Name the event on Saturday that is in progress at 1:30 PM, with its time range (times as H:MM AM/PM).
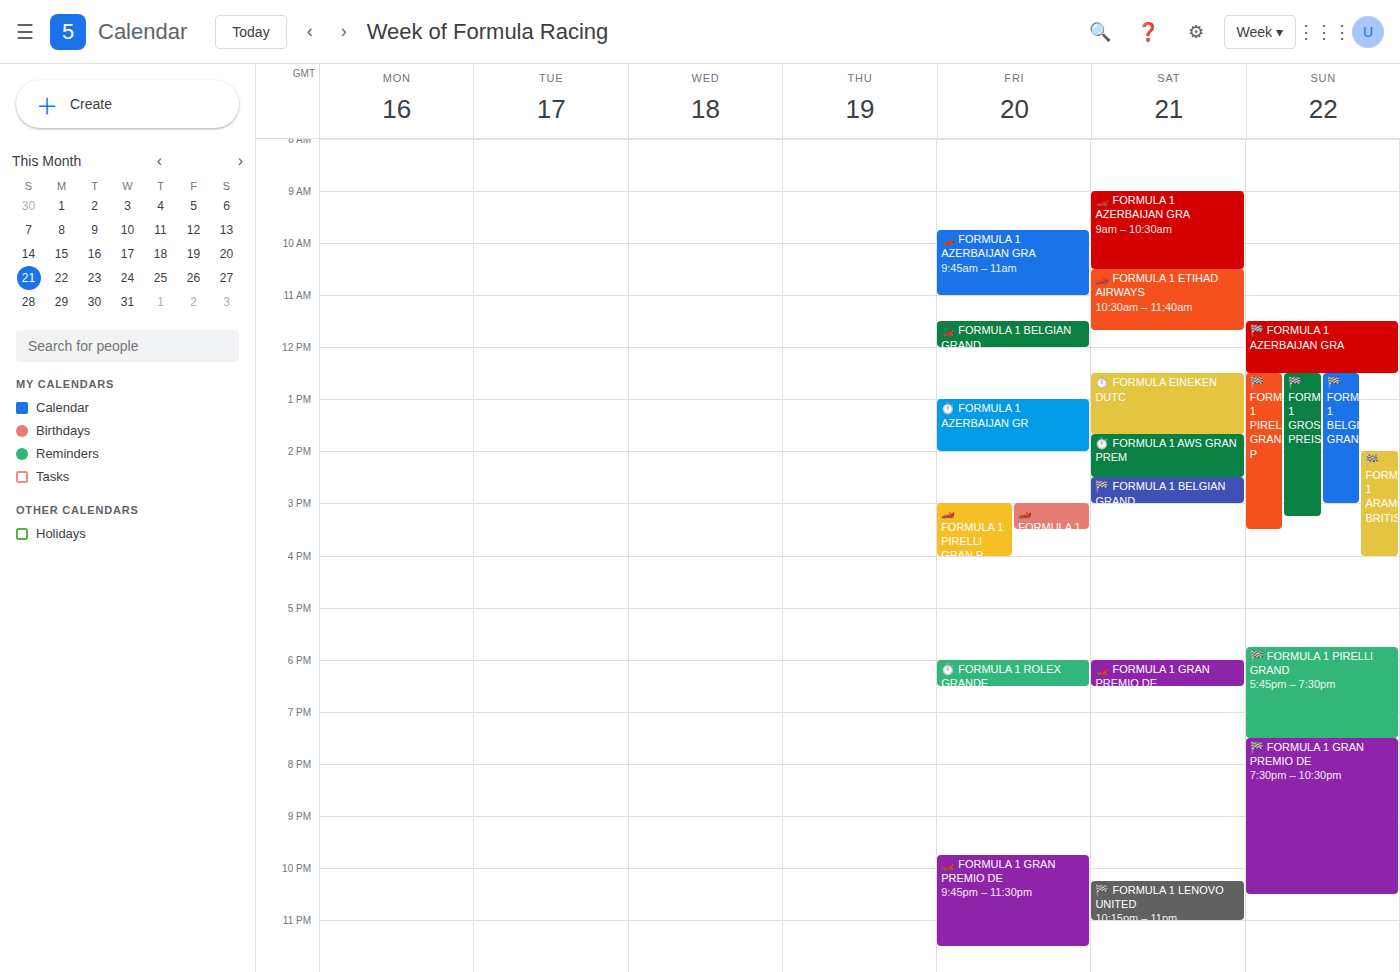
"⏱️ FORMULA EINEKEN DUTC", 12:30 PM to 1:40 PM